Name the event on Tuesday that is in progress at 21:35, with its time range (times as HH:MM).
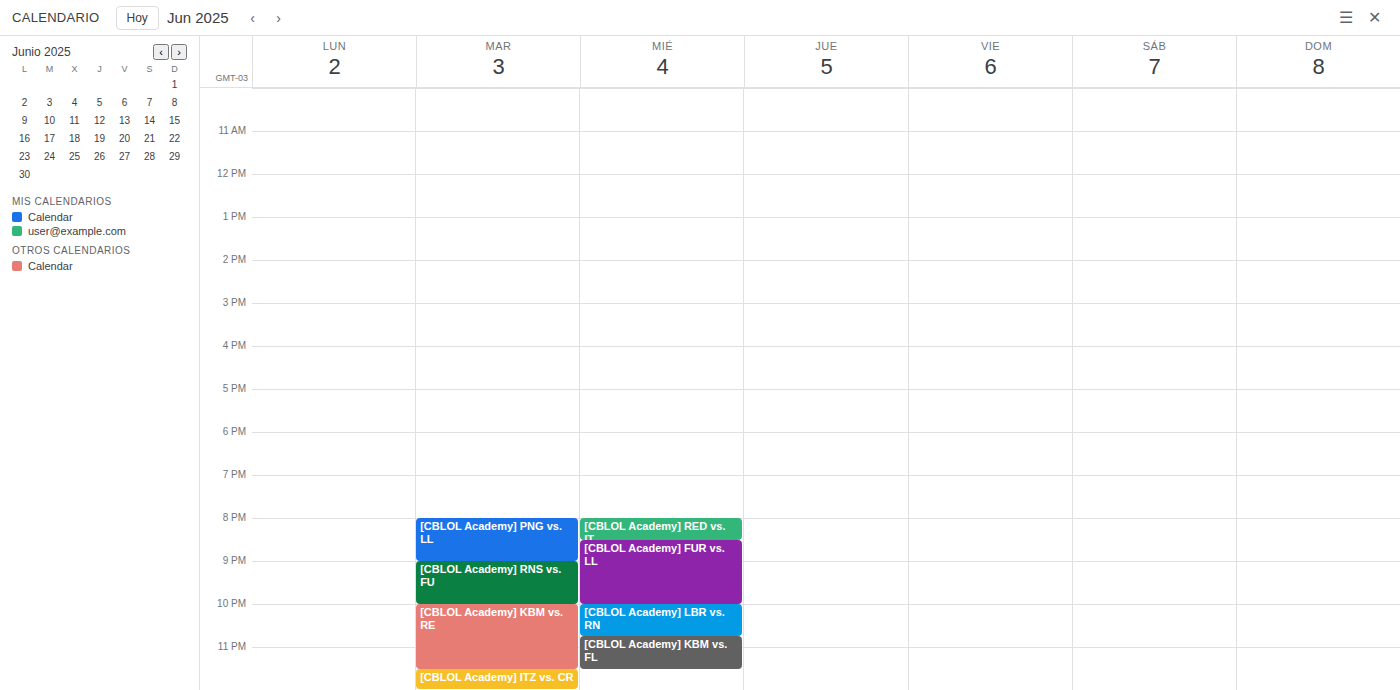
"[CBLOL Academy] RNS vs. FU", 21:00 to 22:00